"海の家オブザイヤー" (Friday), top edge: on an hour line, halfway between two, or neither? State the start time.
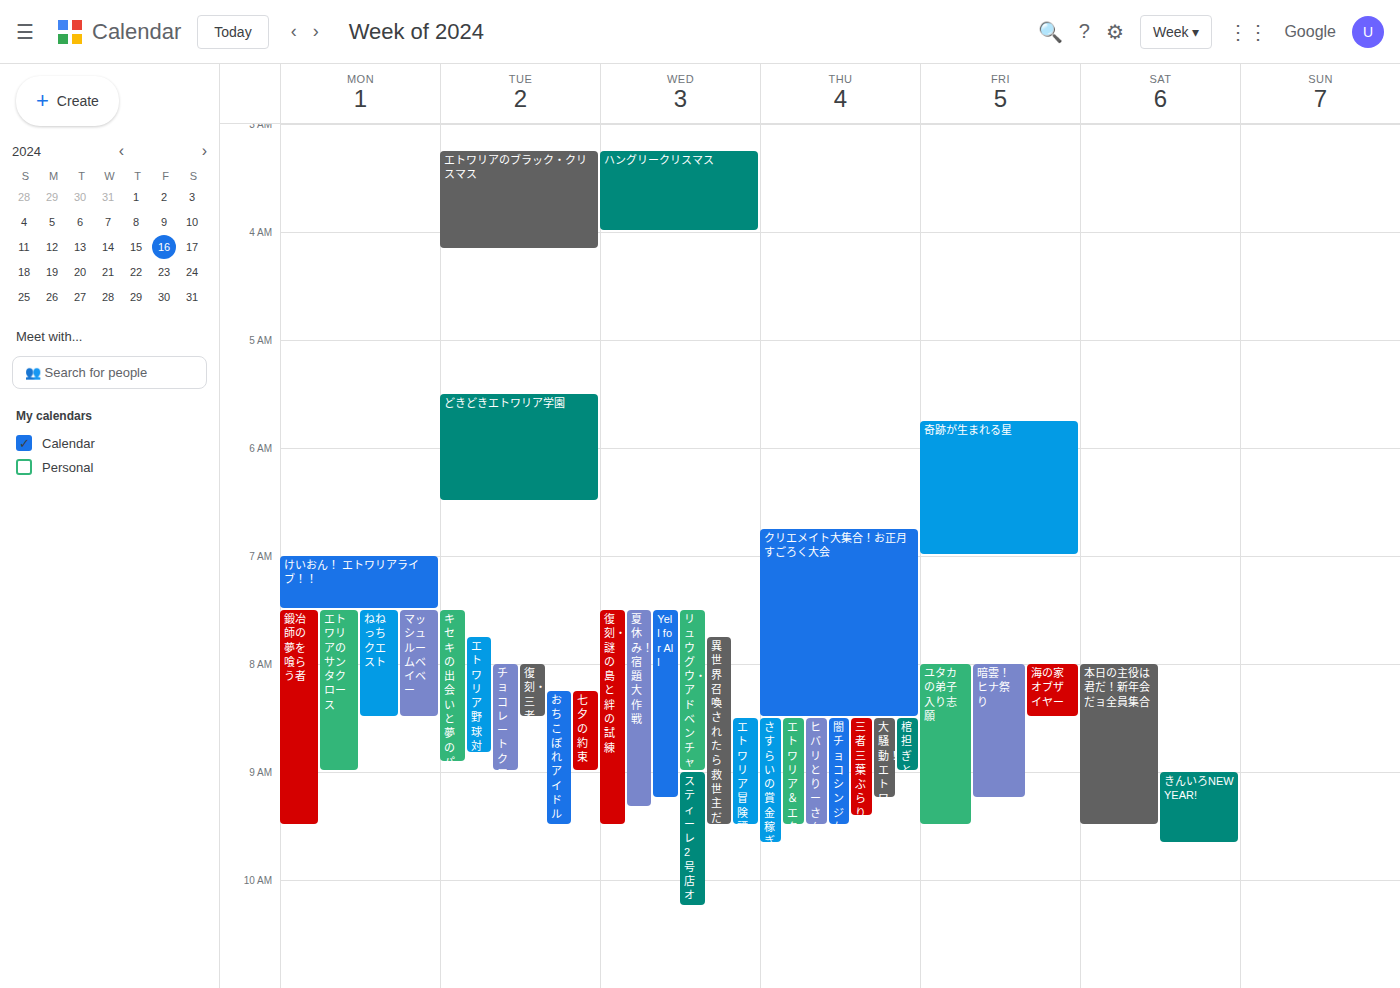
8:00 AM -- exactly on the 8 AM line.